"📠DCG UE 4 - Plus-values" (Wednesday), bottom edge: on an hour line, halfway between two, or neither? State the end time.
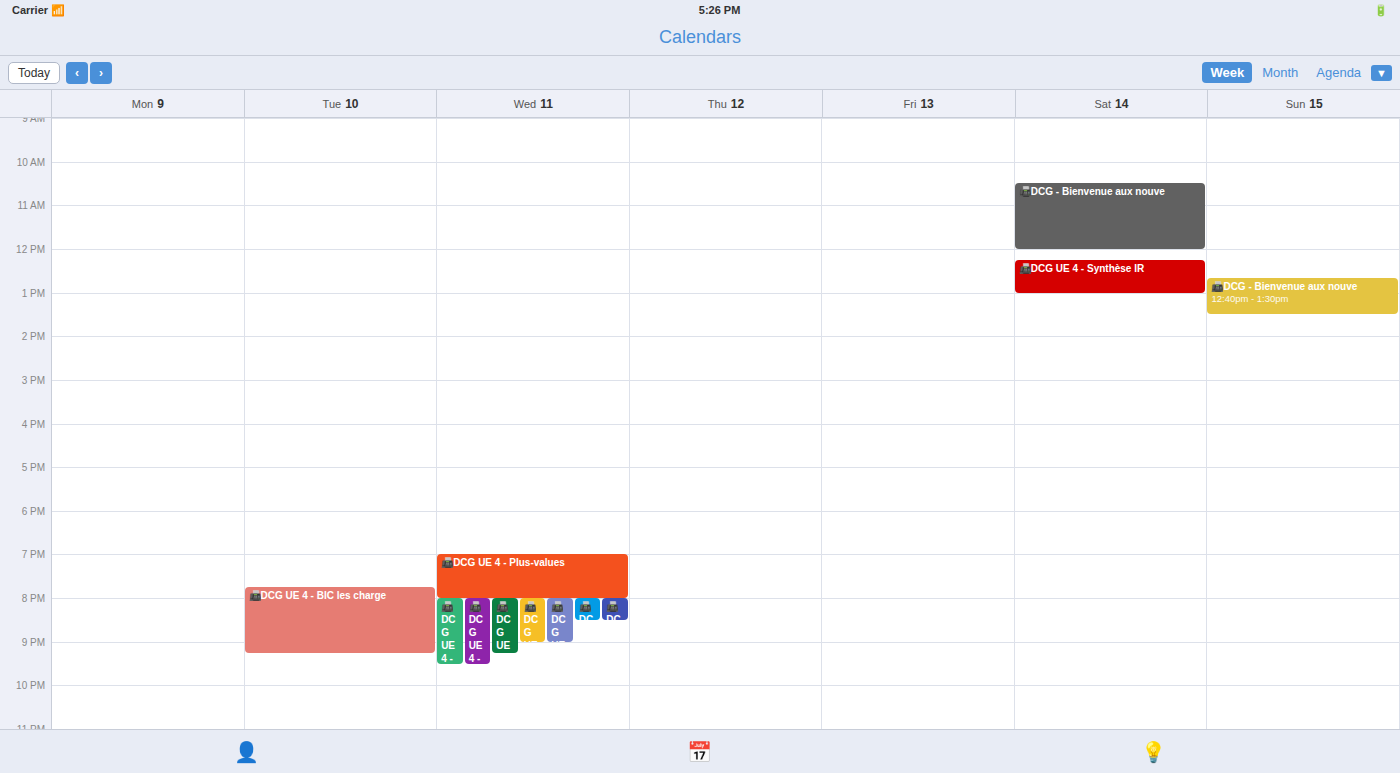
8:00 PM -- exactly on the 8 PM line.